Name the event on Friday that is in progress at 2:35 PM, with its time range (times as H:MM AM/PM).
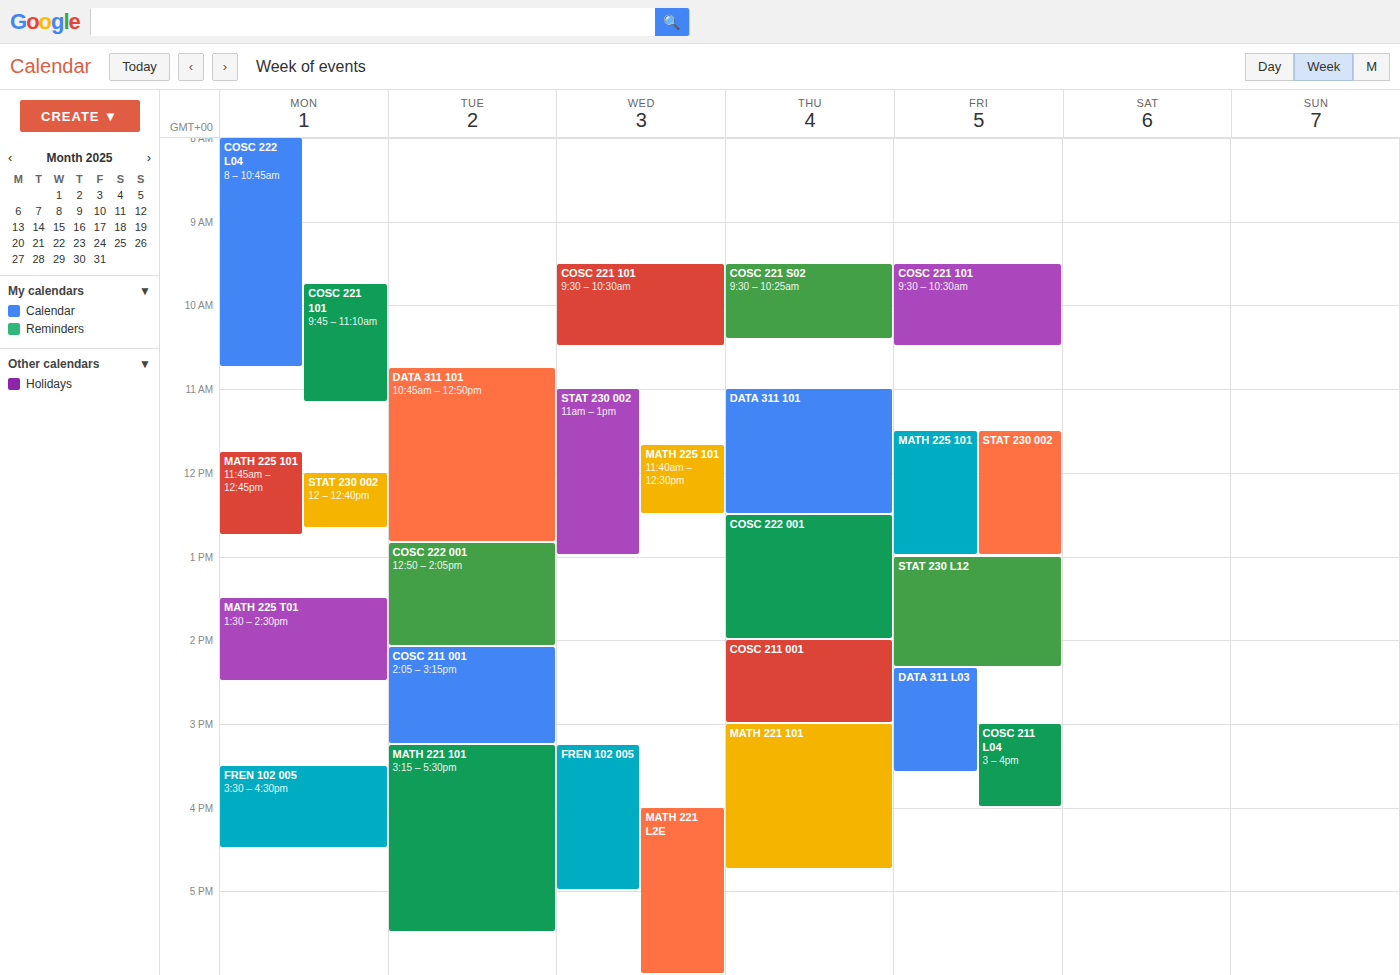
"DATA 311 L03", 2:20 PM to 3:35 PM